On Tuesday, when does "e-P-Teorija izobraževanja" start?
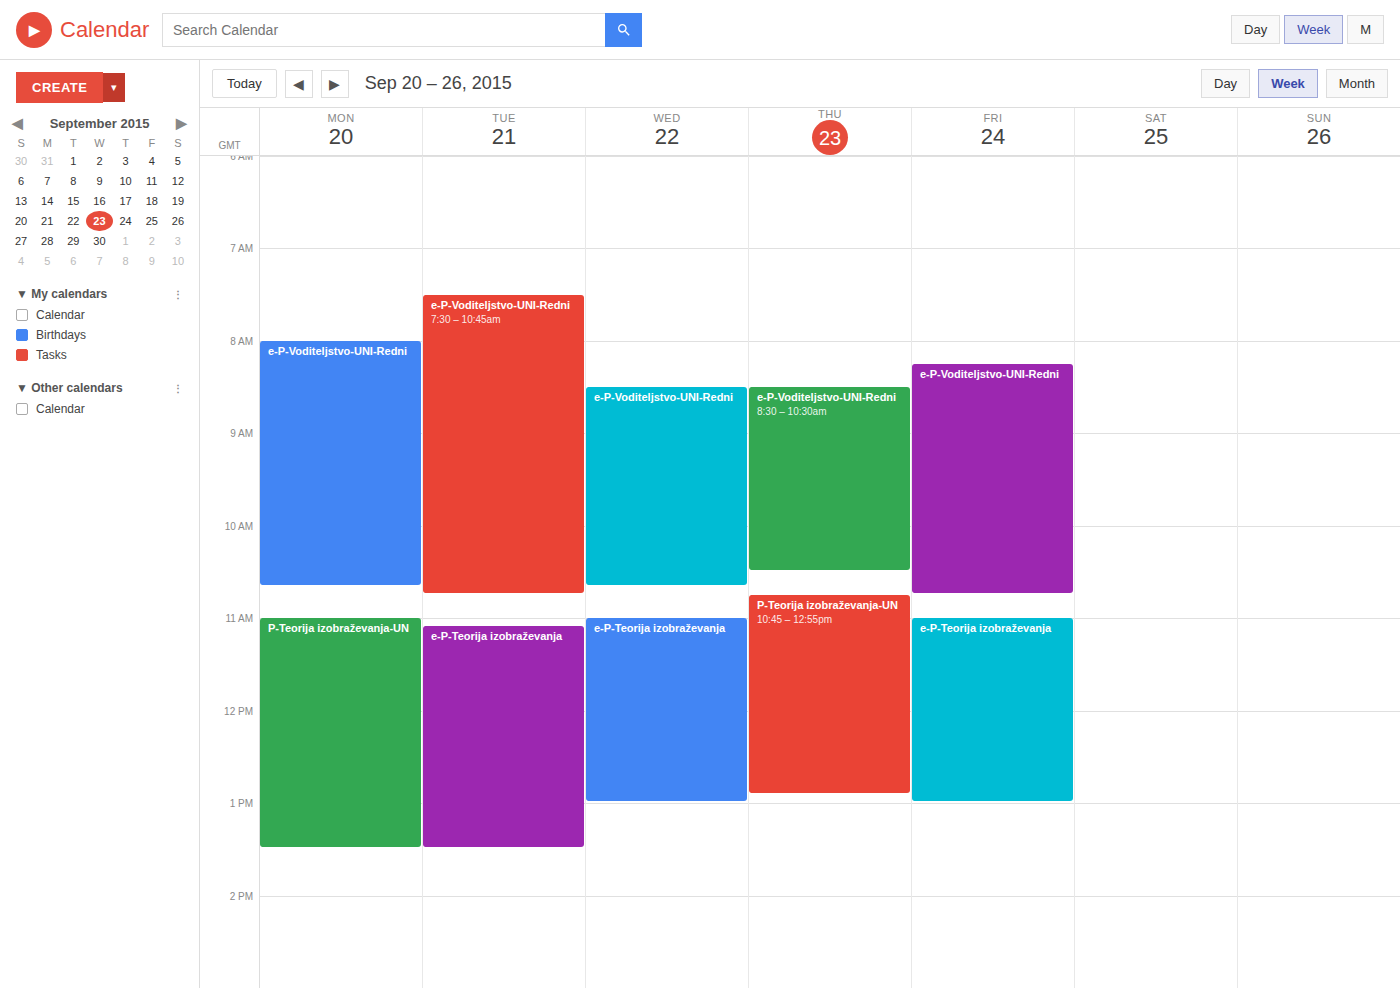
11:05 AM